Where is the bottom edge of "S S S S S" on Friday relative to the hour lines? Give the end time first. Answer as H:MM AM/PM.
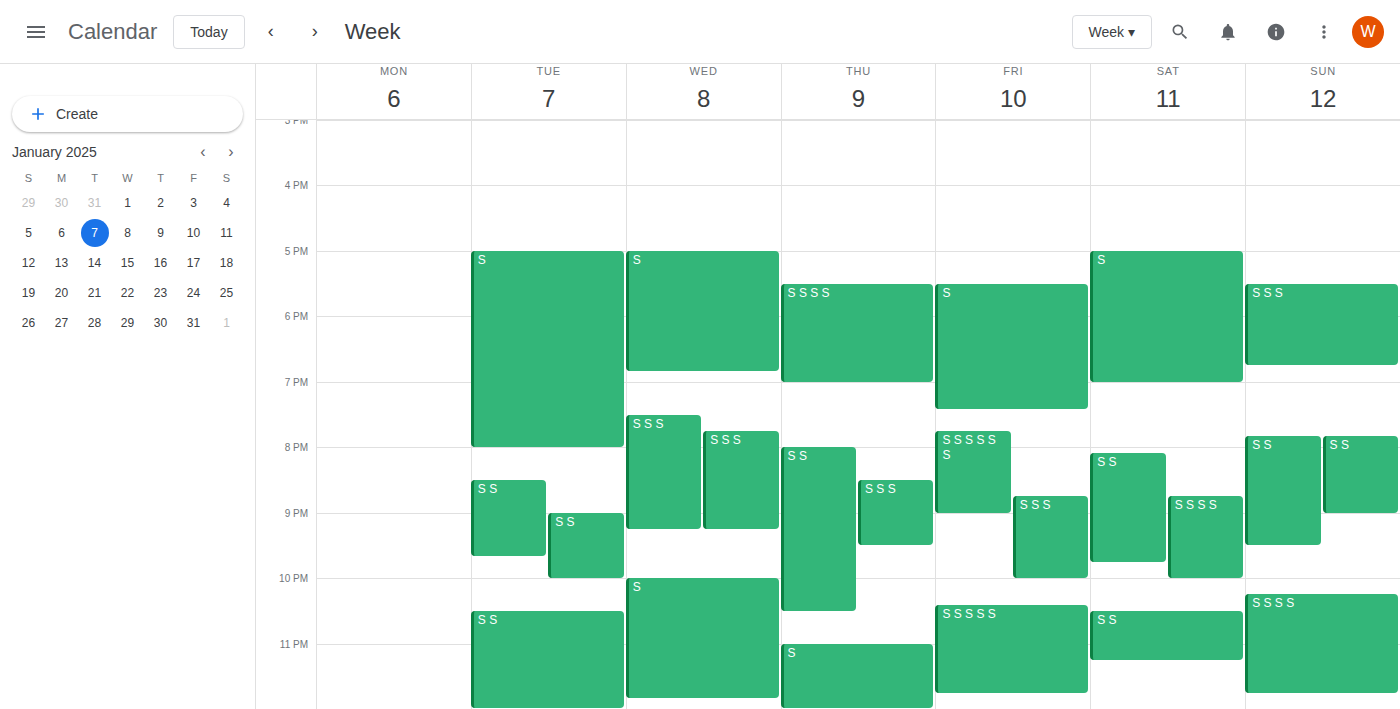
11:45 PM -- neither: three quarters of the way from the 11 PM line to the 12 AM line.